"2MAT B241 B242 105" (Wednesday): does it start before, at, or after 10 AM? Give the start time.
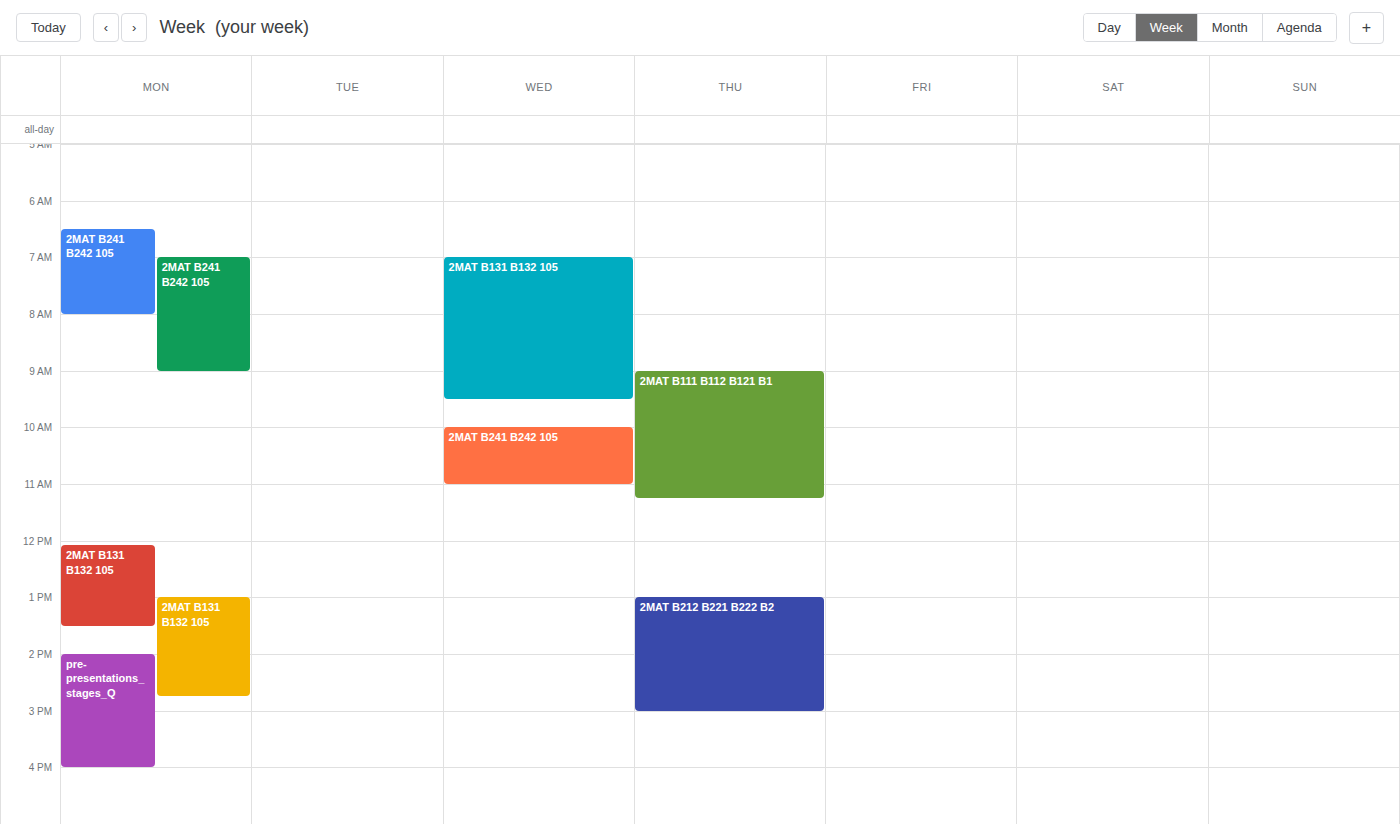
10:00 AM -- exactly at 10 AM, on the 10 AM line.